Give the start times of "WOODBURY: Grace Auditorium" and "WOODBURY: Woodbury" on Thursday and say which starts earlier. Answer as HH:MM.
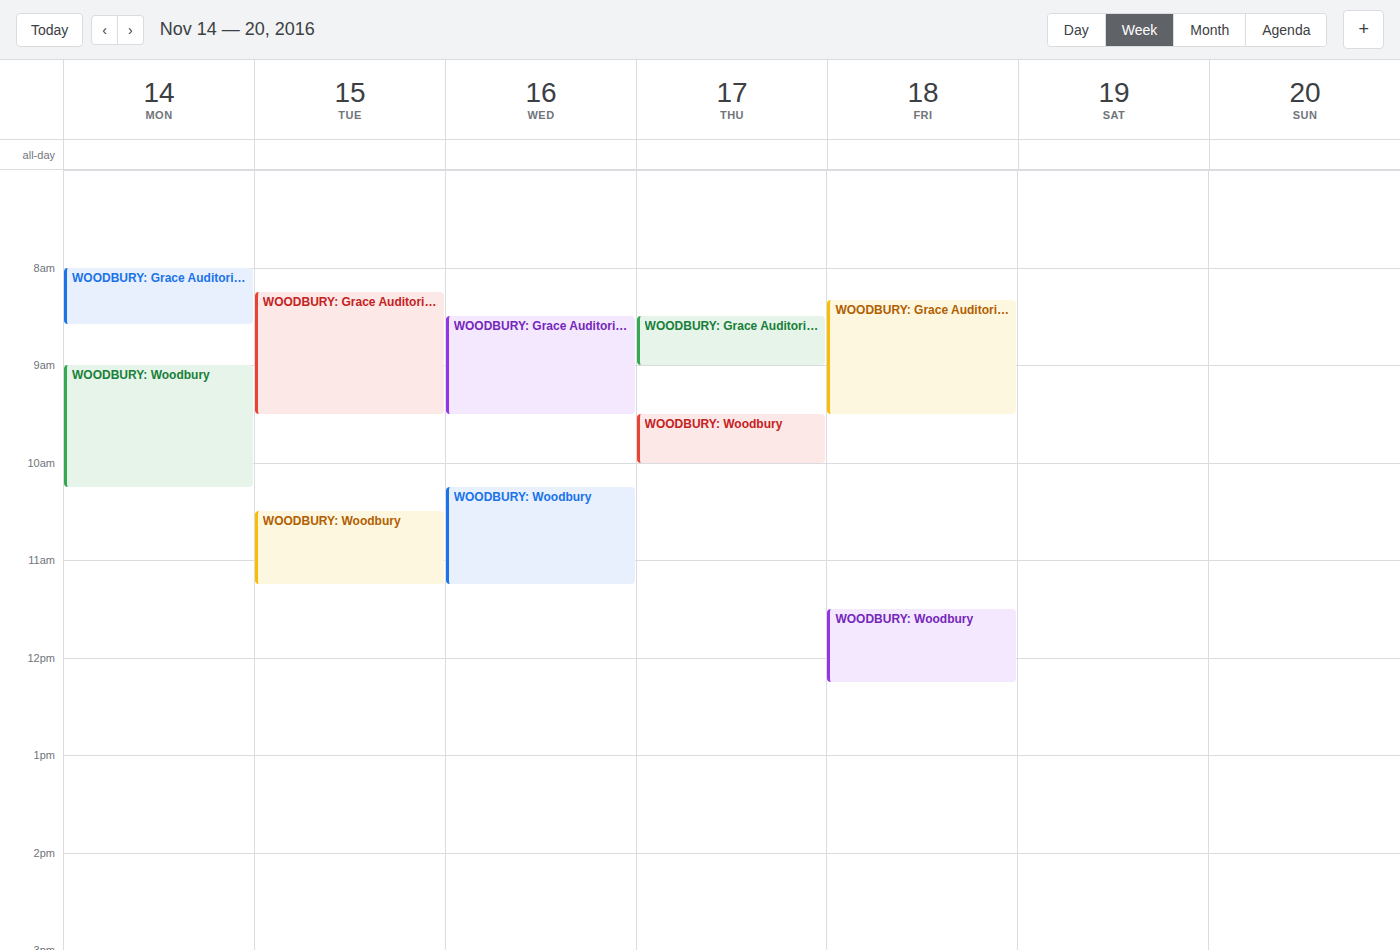
"WOODBURY: Grace Auditorium" 08:30; "WOODBURY: Woodbury" 09:30.